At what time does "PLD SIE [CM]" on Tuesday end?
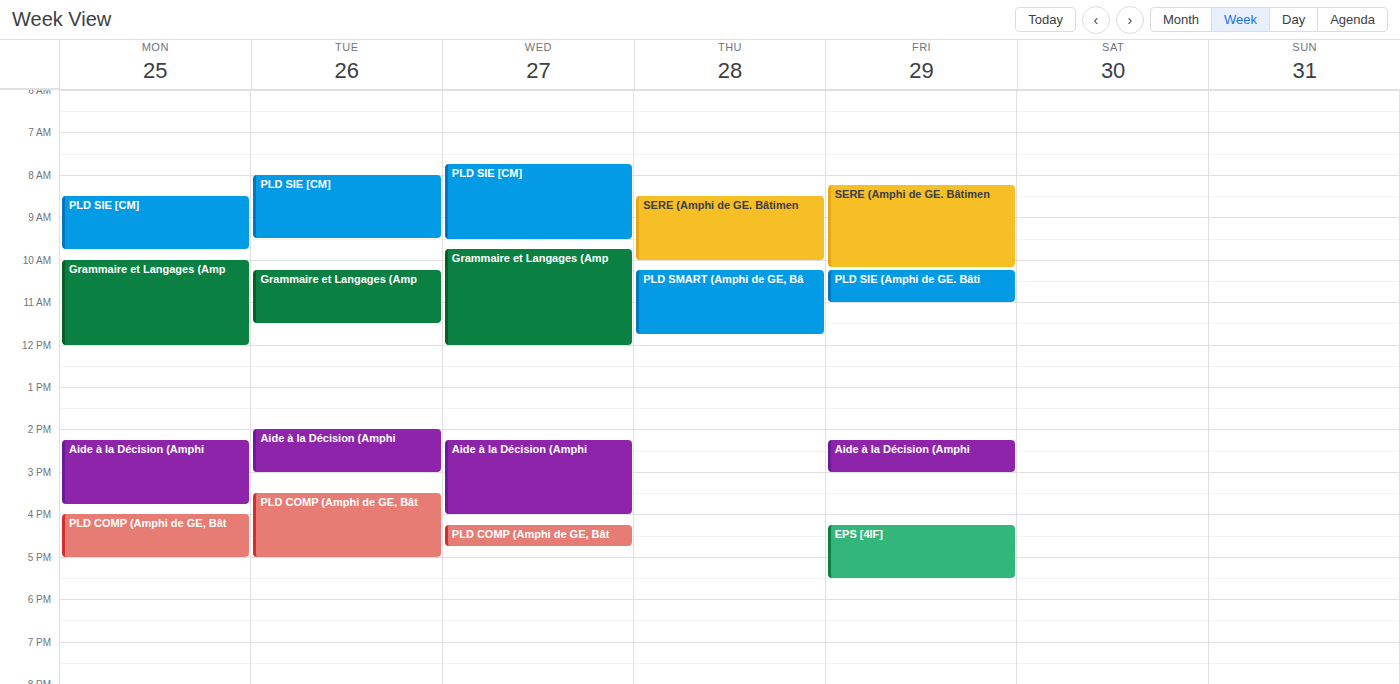
09:30